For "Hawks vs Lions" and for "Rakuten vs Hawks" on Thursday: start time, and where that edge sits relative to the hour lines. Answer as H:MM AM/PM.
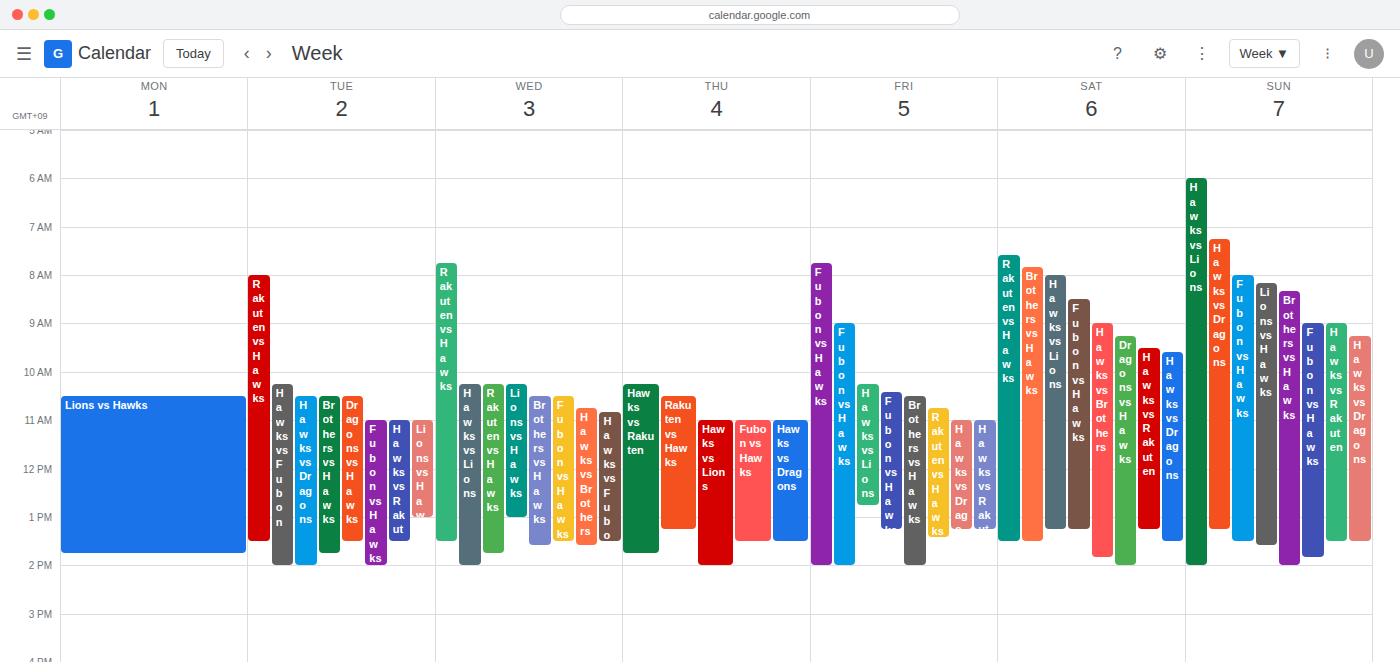
"Hawks vs Lions": 11:00 AM, exactly on the 11 AM line. "Rakuten vs Hawks": 10:30 AM, halfway between the 10 AM and 11 AM lines.